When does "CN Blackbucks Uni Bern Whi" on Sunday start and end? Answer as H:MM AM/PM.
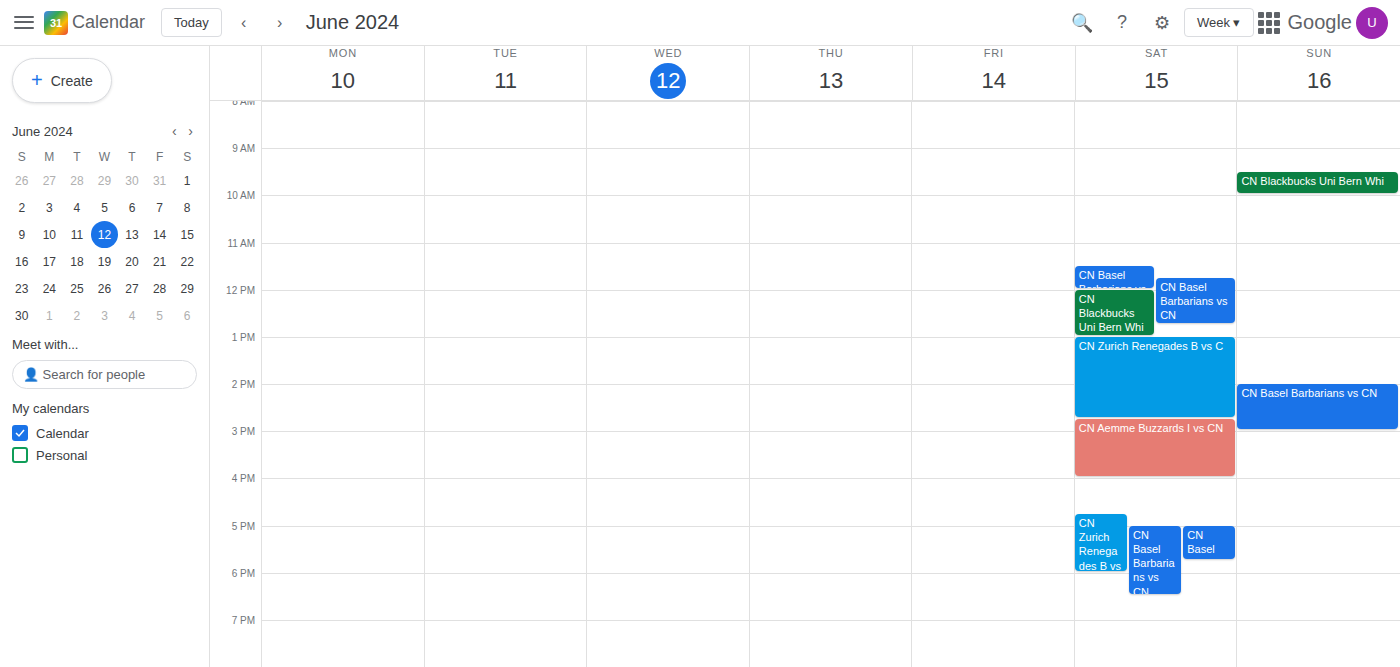
9:30 AM to 10:00 AM